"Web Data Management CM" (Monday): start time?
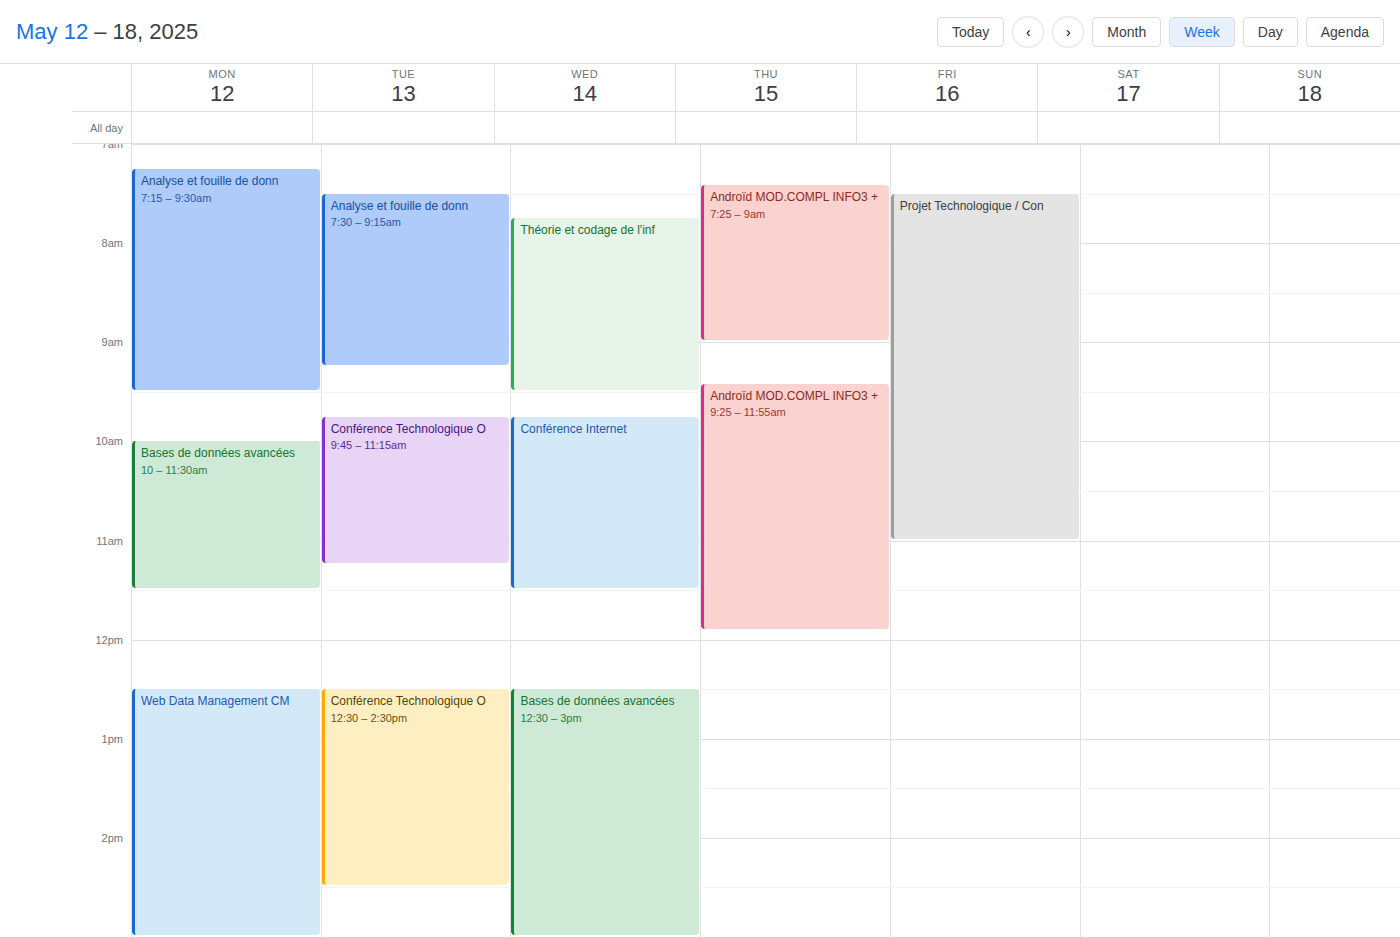
12:30 PM